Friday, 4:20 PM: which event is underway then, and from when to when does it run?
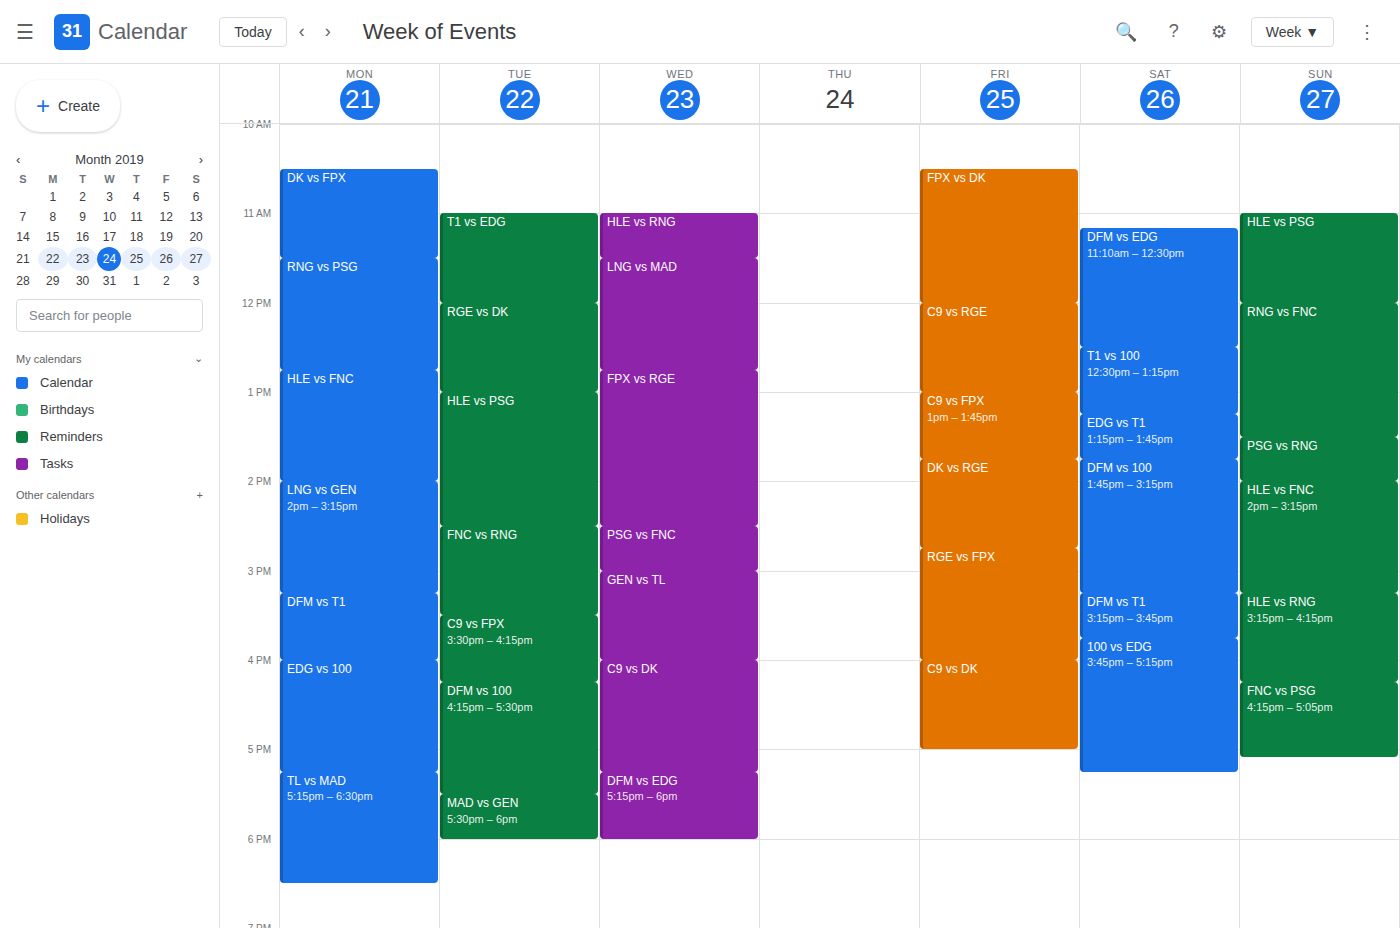
"C9 vs DK", 4:00 PM to 5:00 PM